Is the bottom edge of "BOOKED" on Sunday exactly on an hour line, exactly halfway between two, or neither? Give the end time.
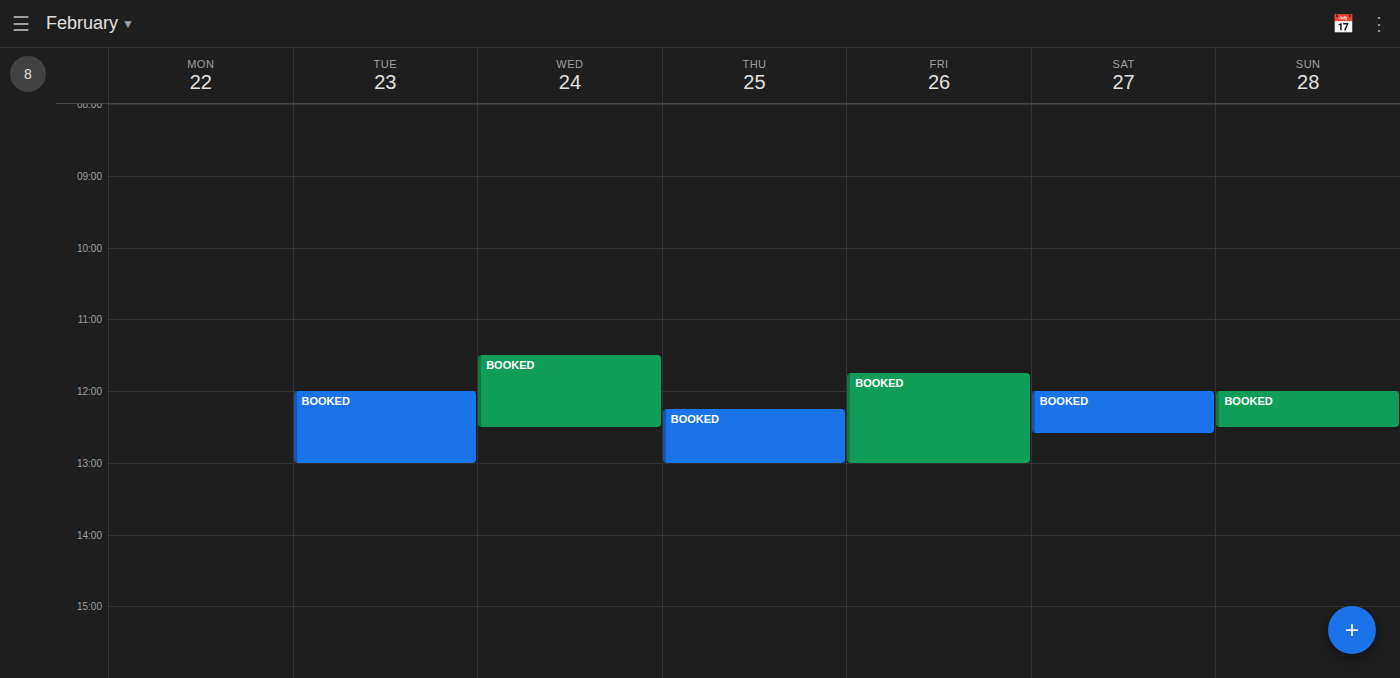
12:30 PM -- halfway between the 12 PM and 1 PM lines.